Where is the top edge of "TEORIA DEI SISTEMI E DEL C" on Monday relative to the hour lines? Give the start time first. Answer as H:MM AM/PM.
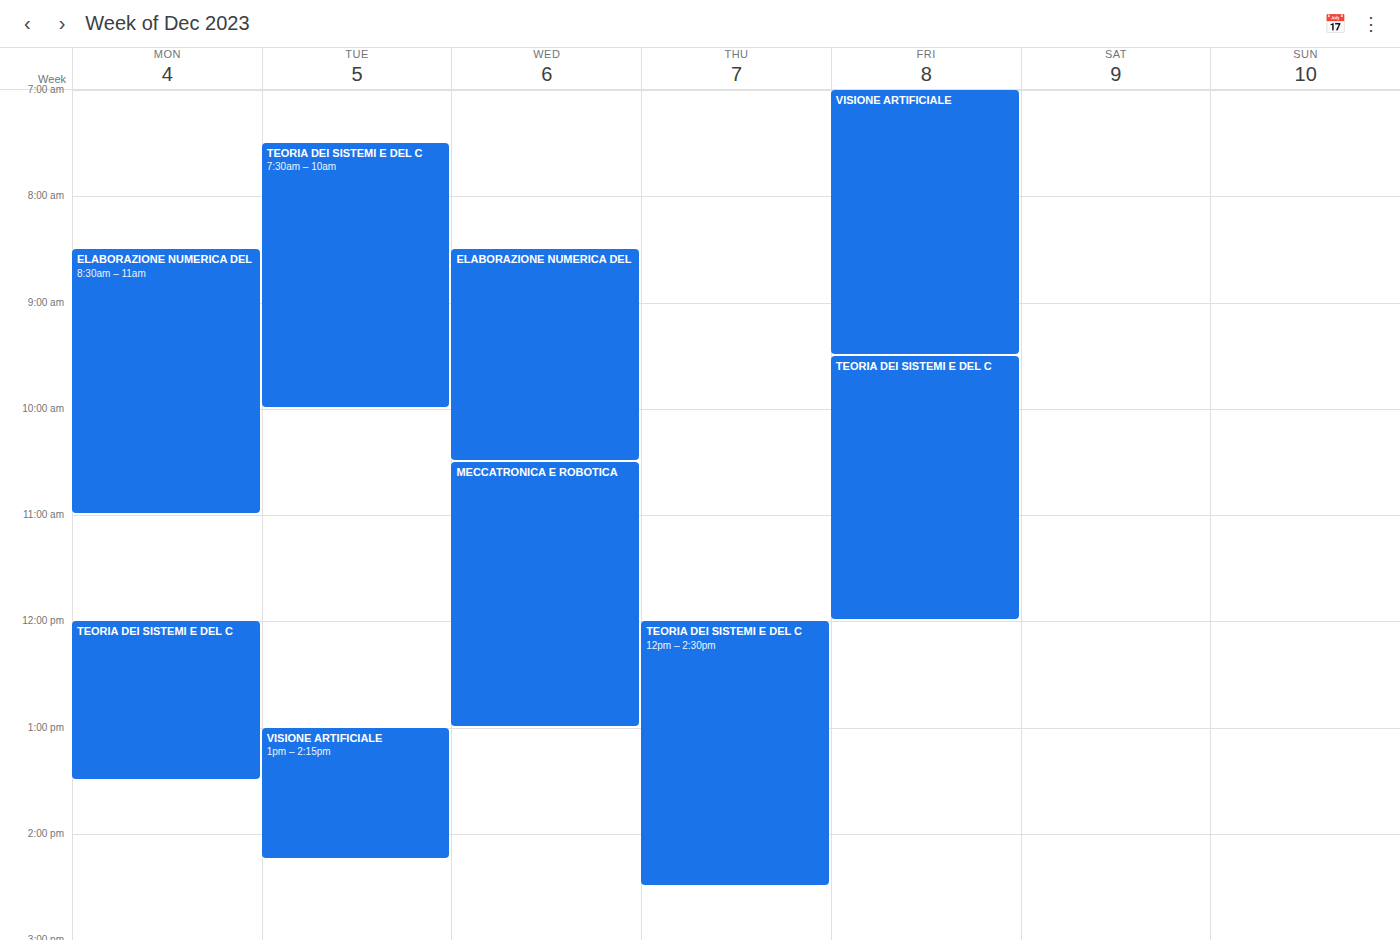
12:00 PM -- exactly on the 12 PM line.